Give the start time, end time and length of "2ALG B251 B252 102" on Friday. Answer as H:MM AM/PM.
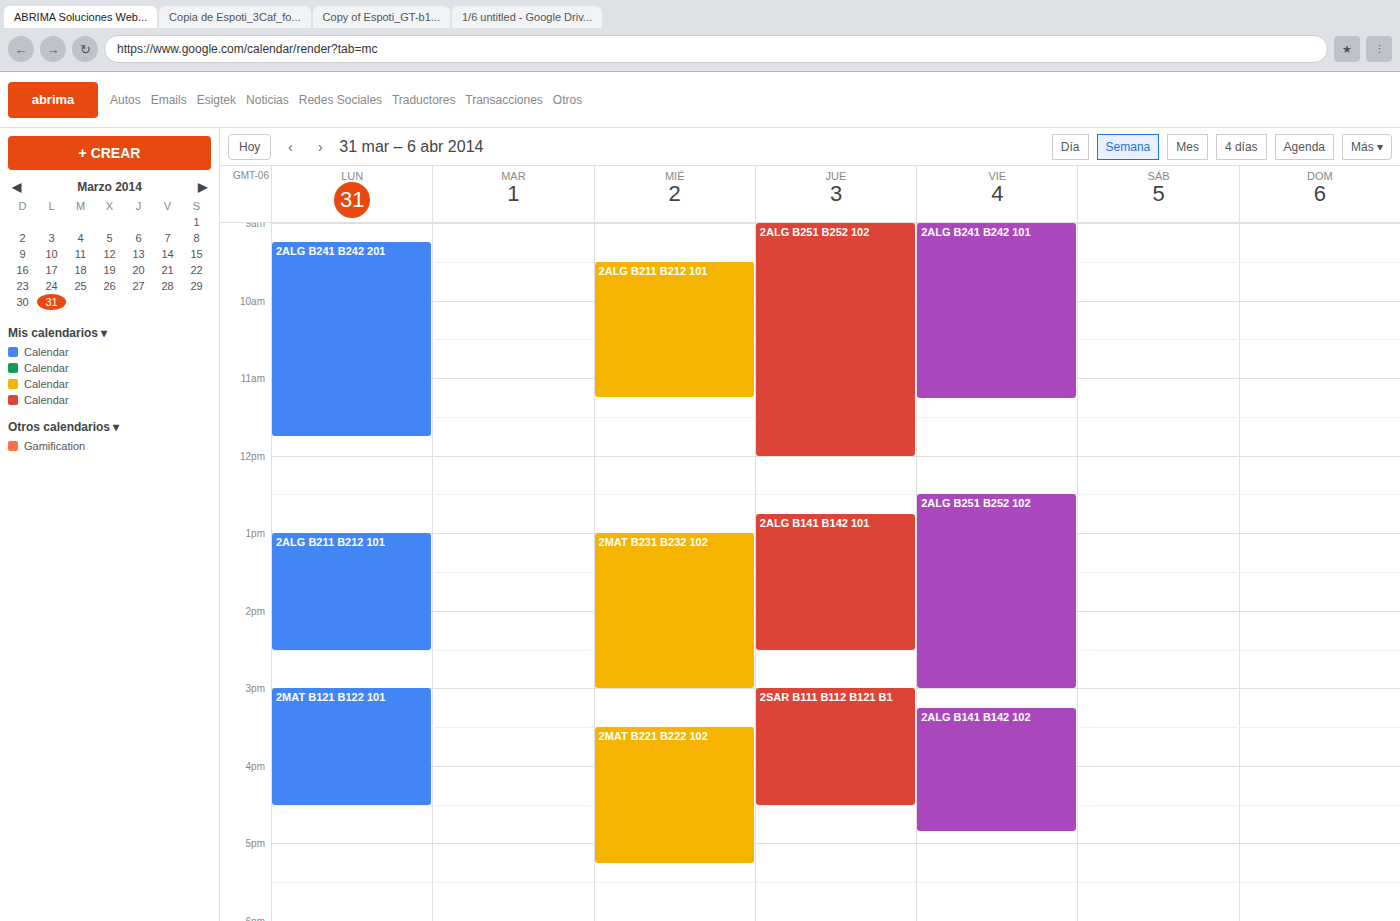
12:30 PM to 3:00 PM, 2 hours 30 minutes